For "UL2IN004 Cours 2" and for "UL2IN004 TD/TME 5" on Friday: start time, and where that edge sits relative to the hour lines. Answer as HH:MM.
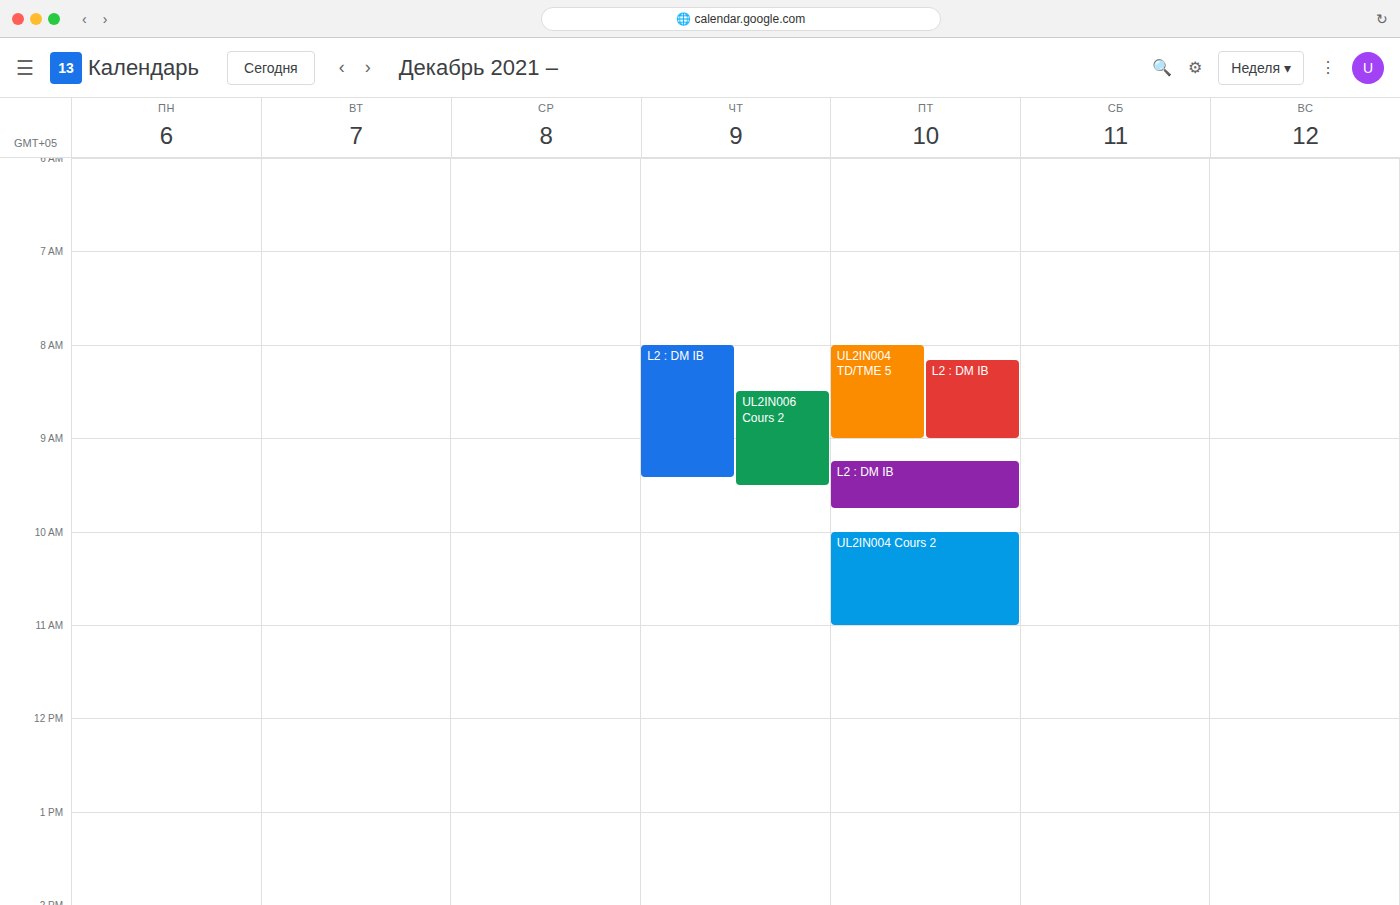
"UL2IN004 Cours 2": 10:00, exactly on the 10:00 line. "UL2IN004 TD/TME 5": 08:00, exactly on the 08:00 line.